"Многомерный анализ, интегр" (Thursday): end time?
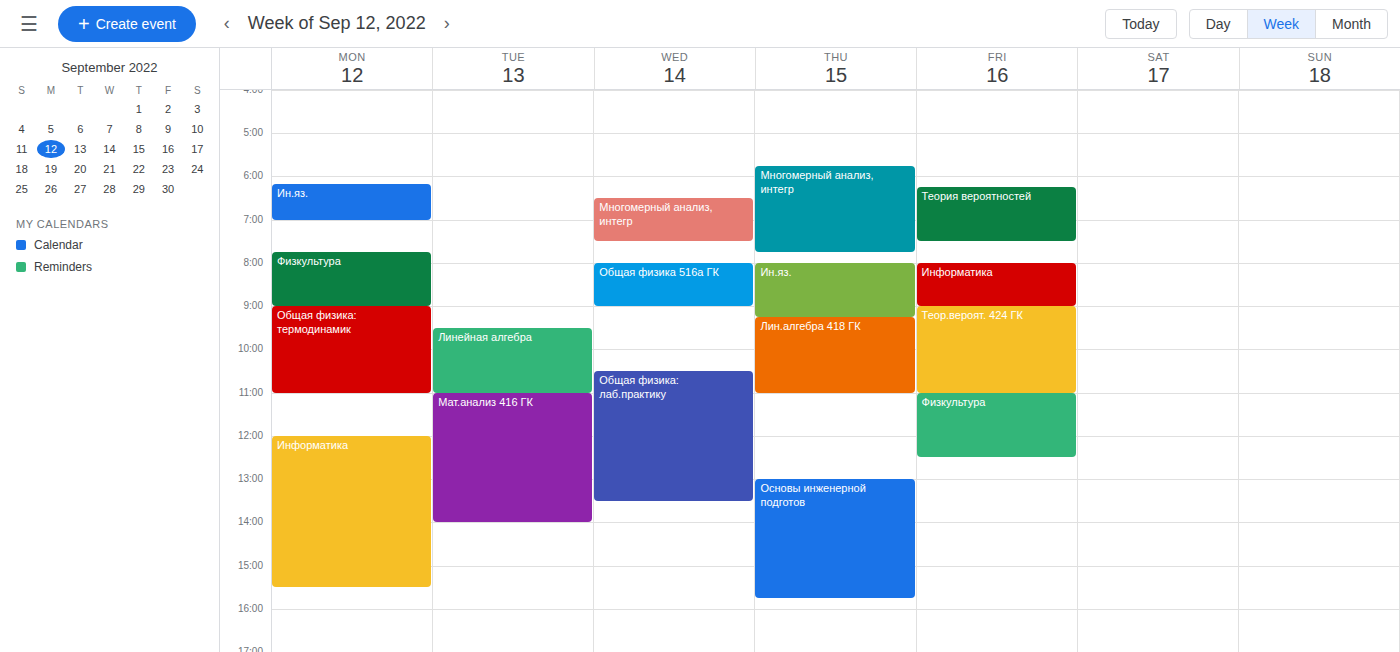
7:45 AM